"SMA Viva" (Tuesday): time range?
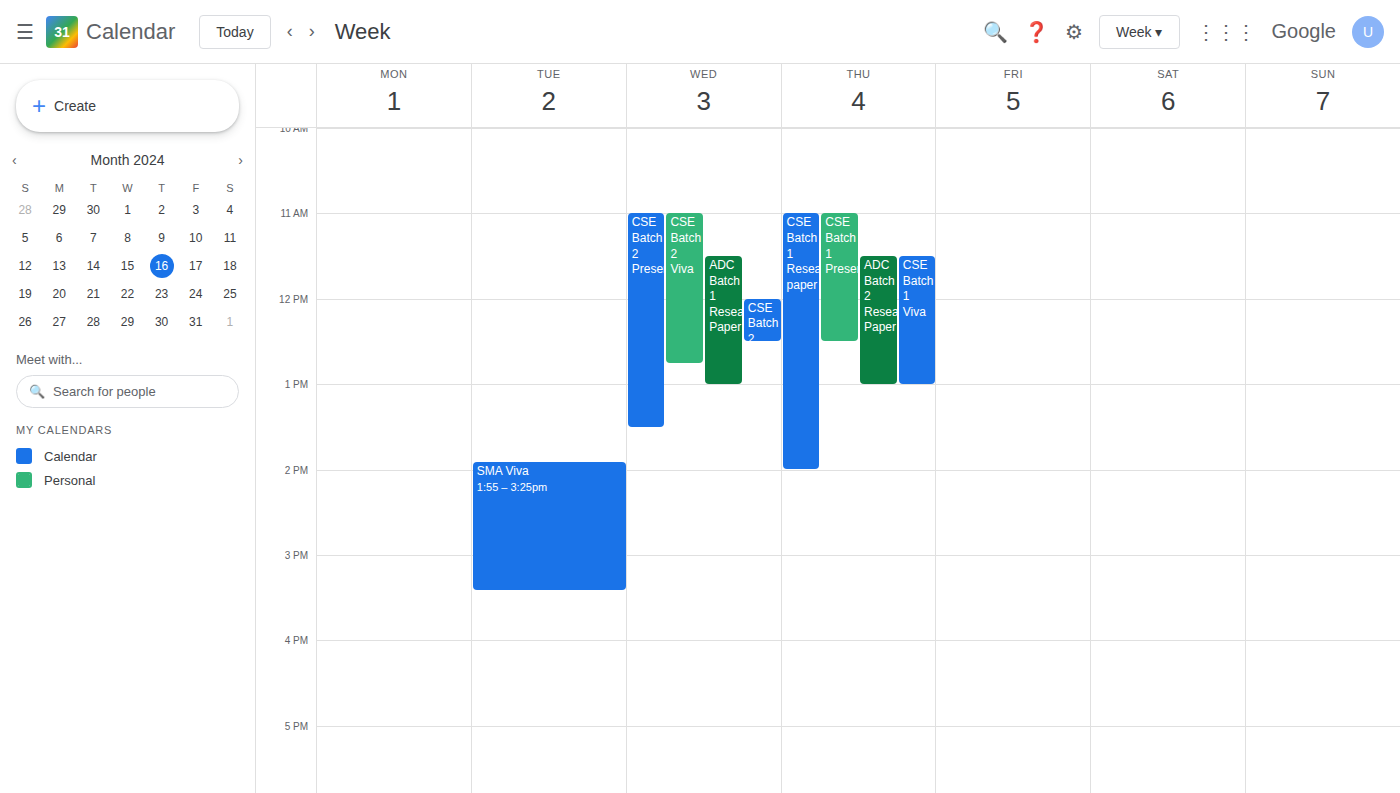
1:55 PM to 3:25 PM